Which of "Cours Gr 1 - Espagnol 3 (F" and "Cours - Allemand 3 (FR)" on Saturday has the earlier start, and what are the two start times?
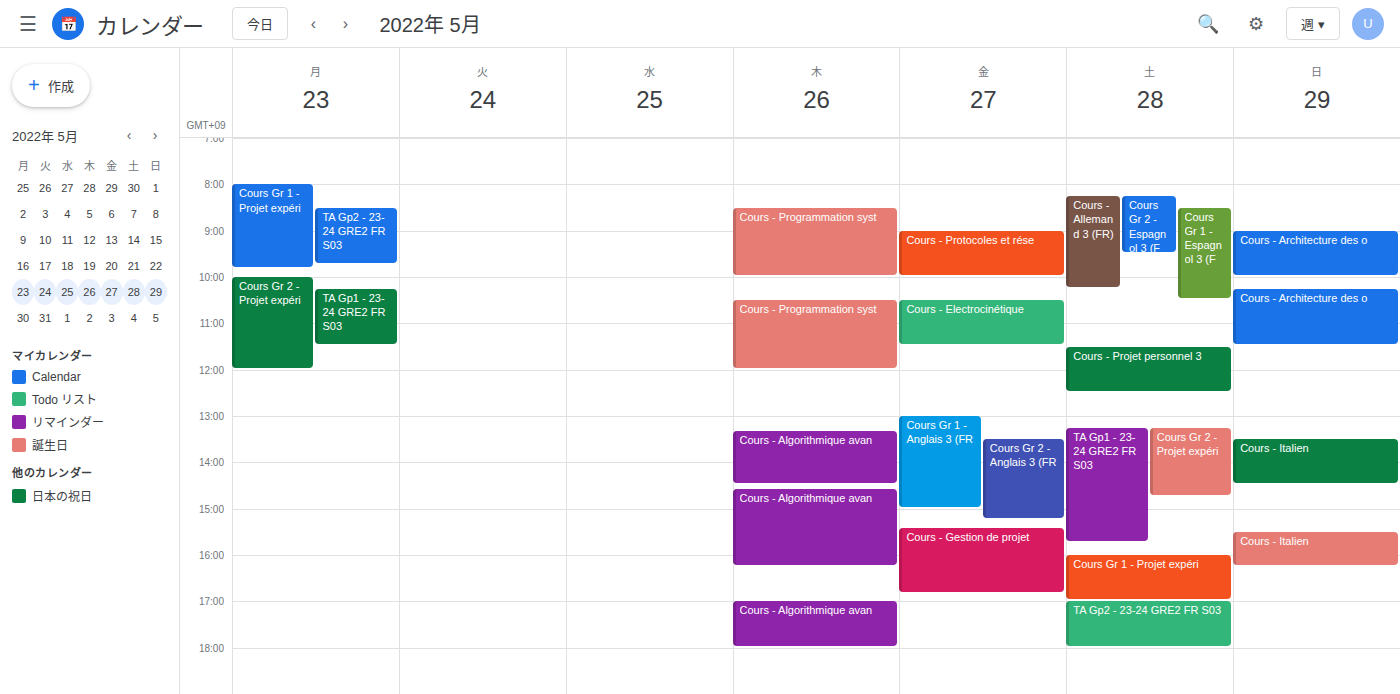
"Cours - Allemand 3 (FR)" 8:15 AM; "Cours Gr 1 - Espagnol 3 (F" 8:30 AM.